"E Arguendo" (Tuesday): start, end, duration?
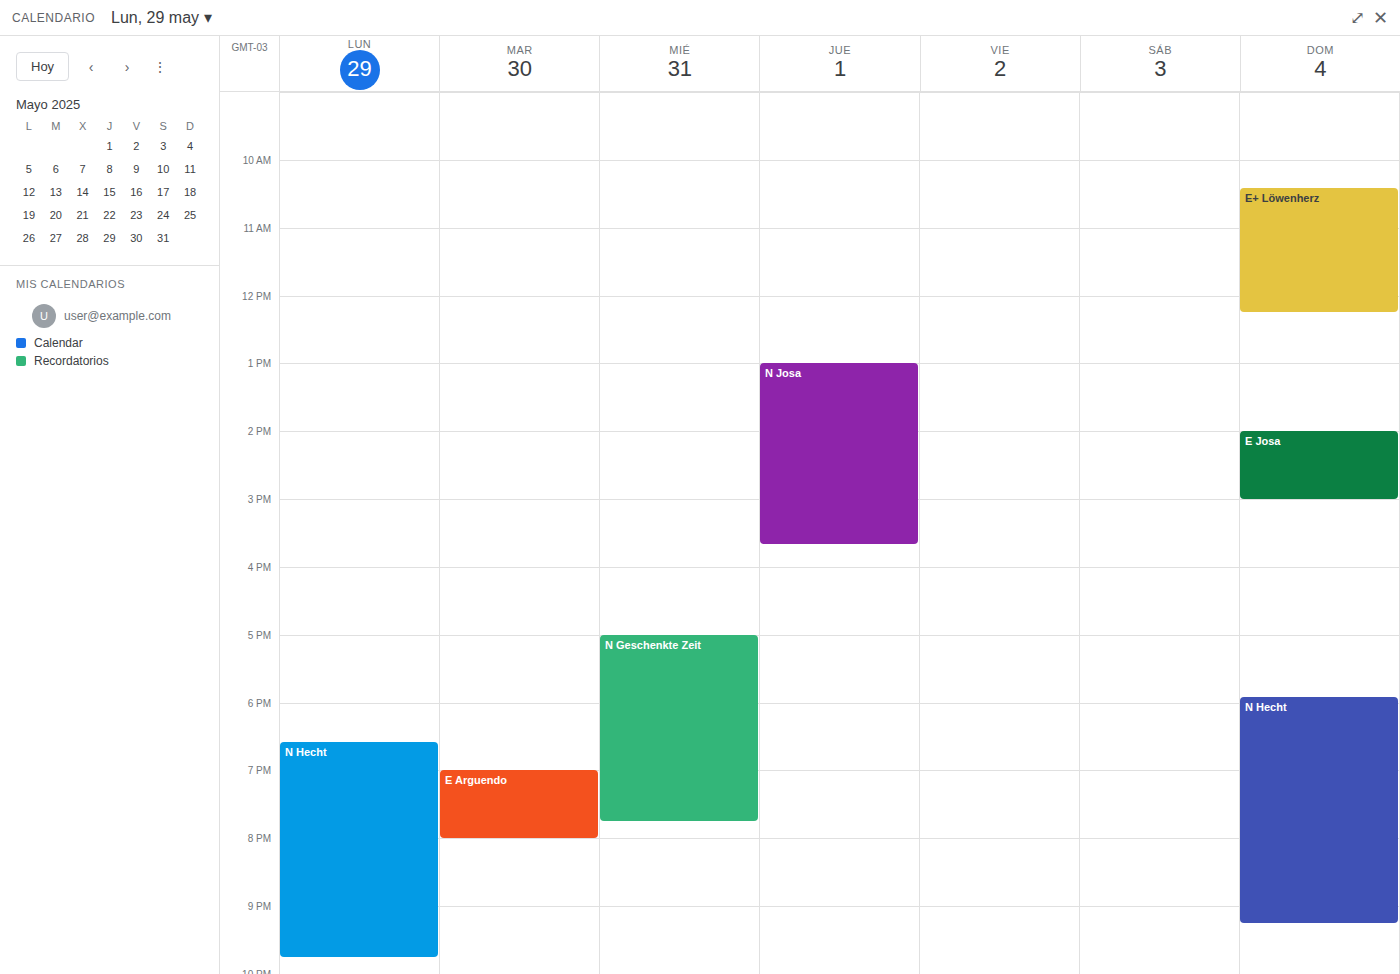
7:00 PM to 8:00 PM, 1 hour